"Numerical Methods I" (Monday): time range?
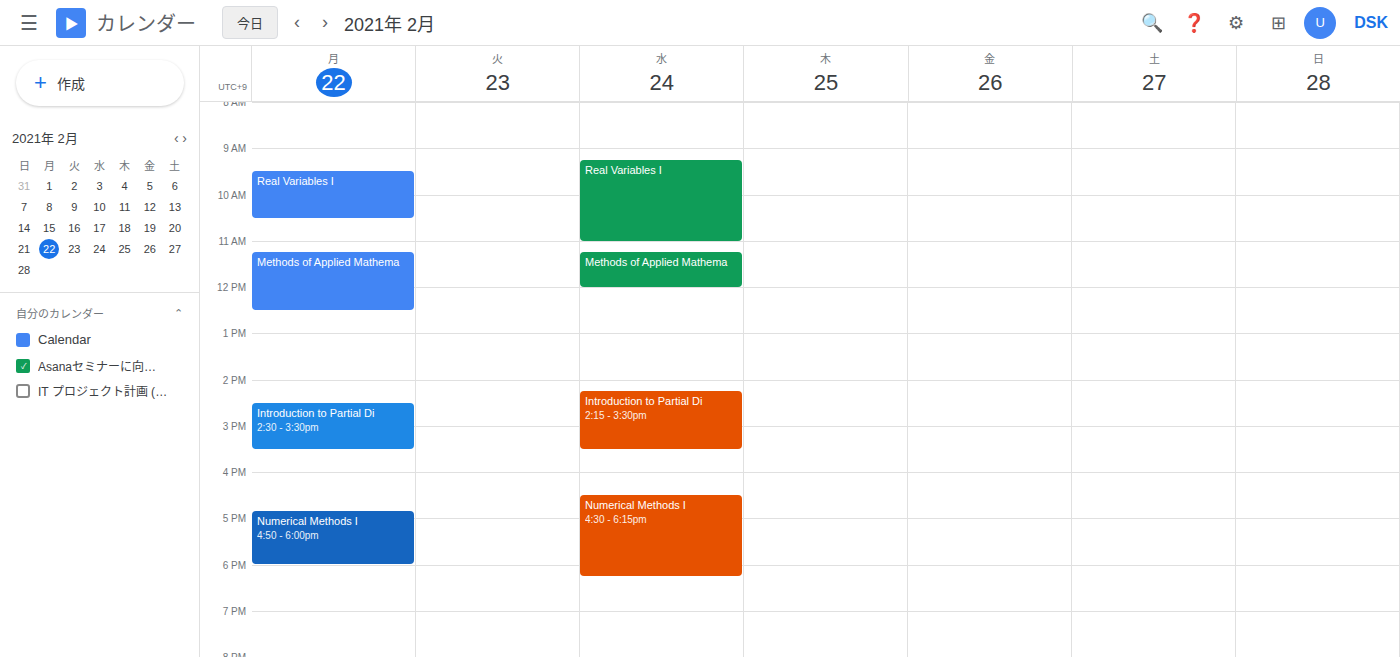
4:50 PM to 6:00 PM